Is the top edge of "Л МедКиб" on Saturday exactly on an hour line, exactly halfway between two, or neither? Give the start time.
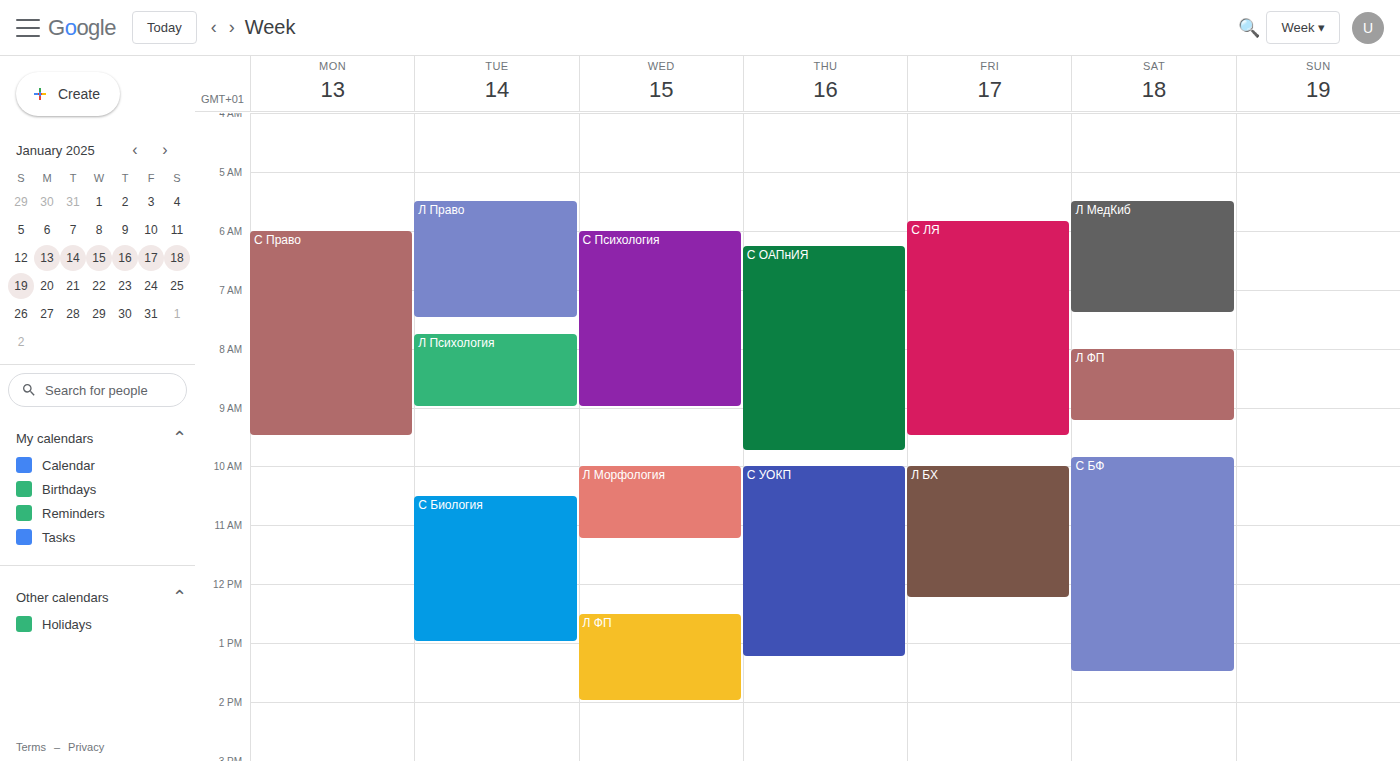
5:30 AM -- halfway between the 5 AM and 6 AM lines.